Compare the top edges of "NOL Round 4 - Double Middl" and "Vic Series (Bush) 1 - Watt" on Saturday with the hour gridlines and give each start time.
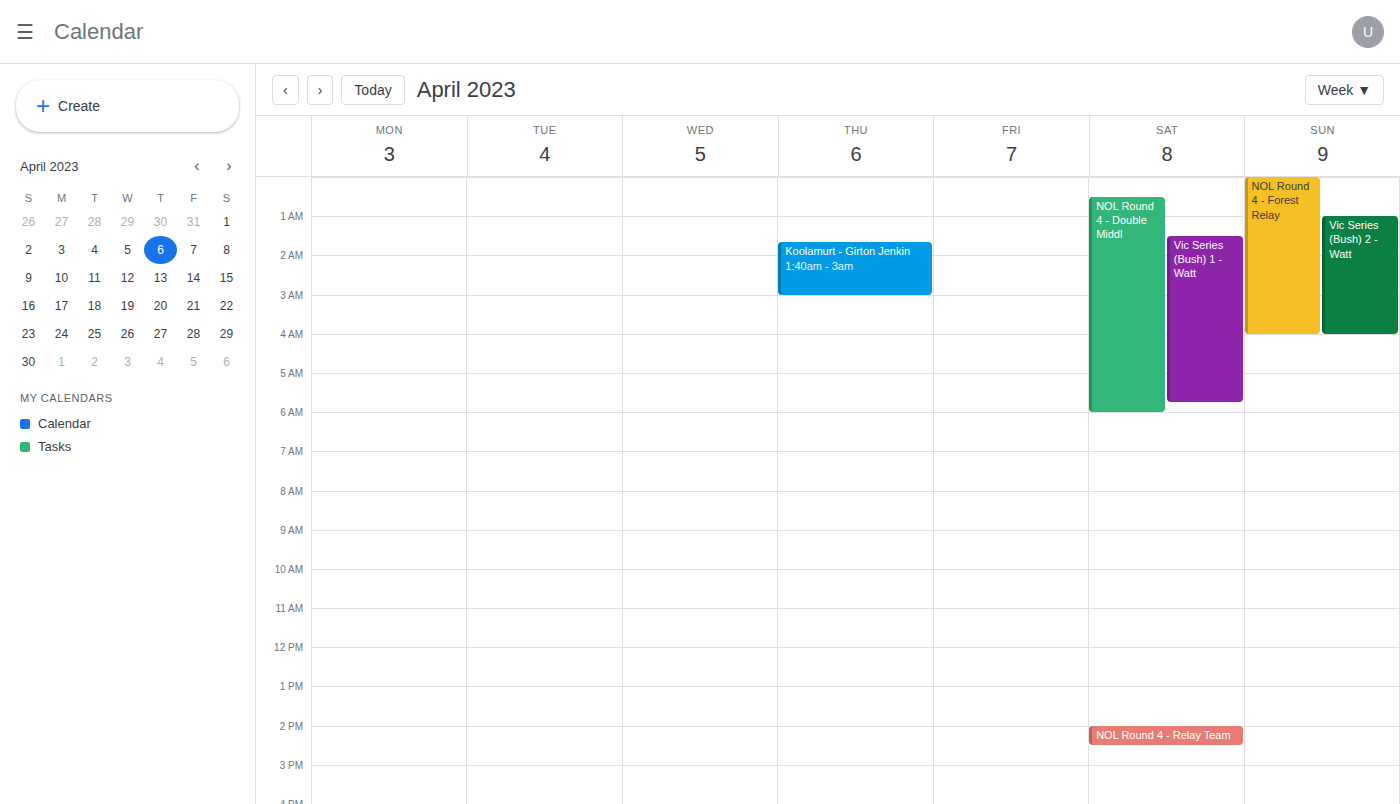
"NOL Round 4 - Double Middl": 12:30 AM, halfway between the 12 AM and 1 AM lines. "Vic Series (Bush) 1 - Watt": 1:30 AM, halfway between the 1 AM and 2 AM lines.